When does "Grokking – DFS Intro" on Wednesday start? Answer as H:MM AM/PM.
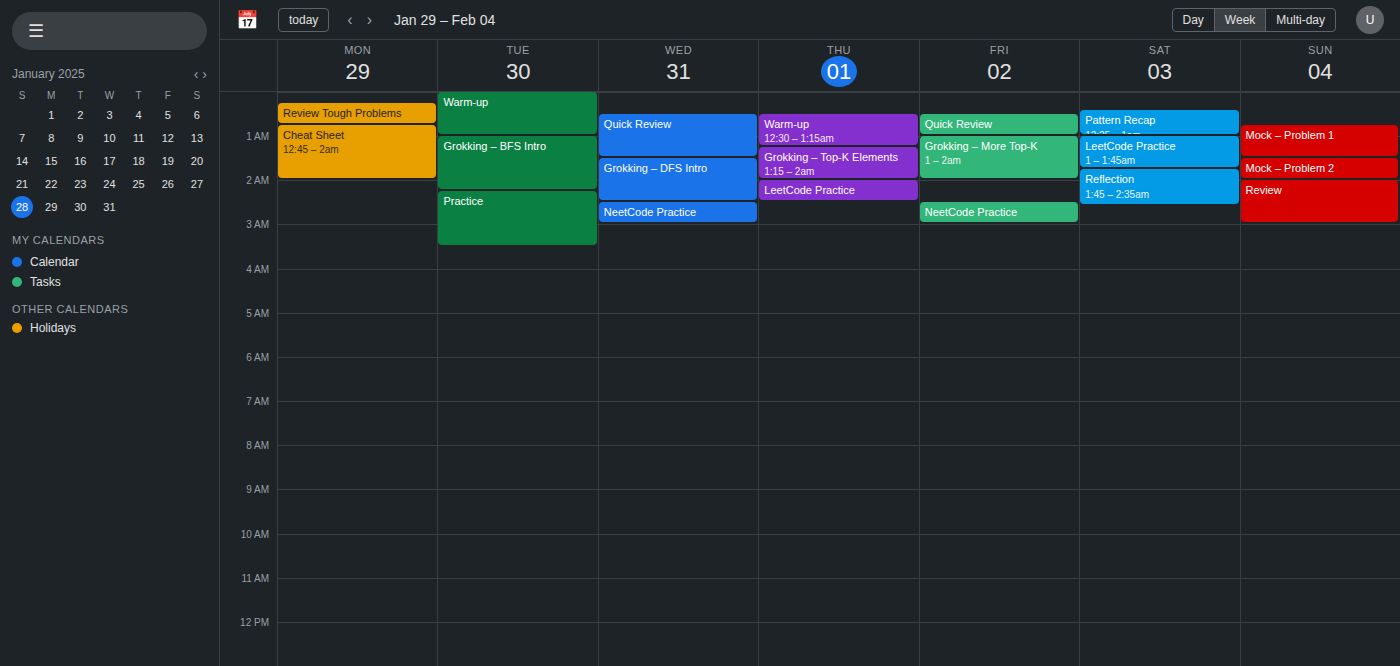
1:30 AM